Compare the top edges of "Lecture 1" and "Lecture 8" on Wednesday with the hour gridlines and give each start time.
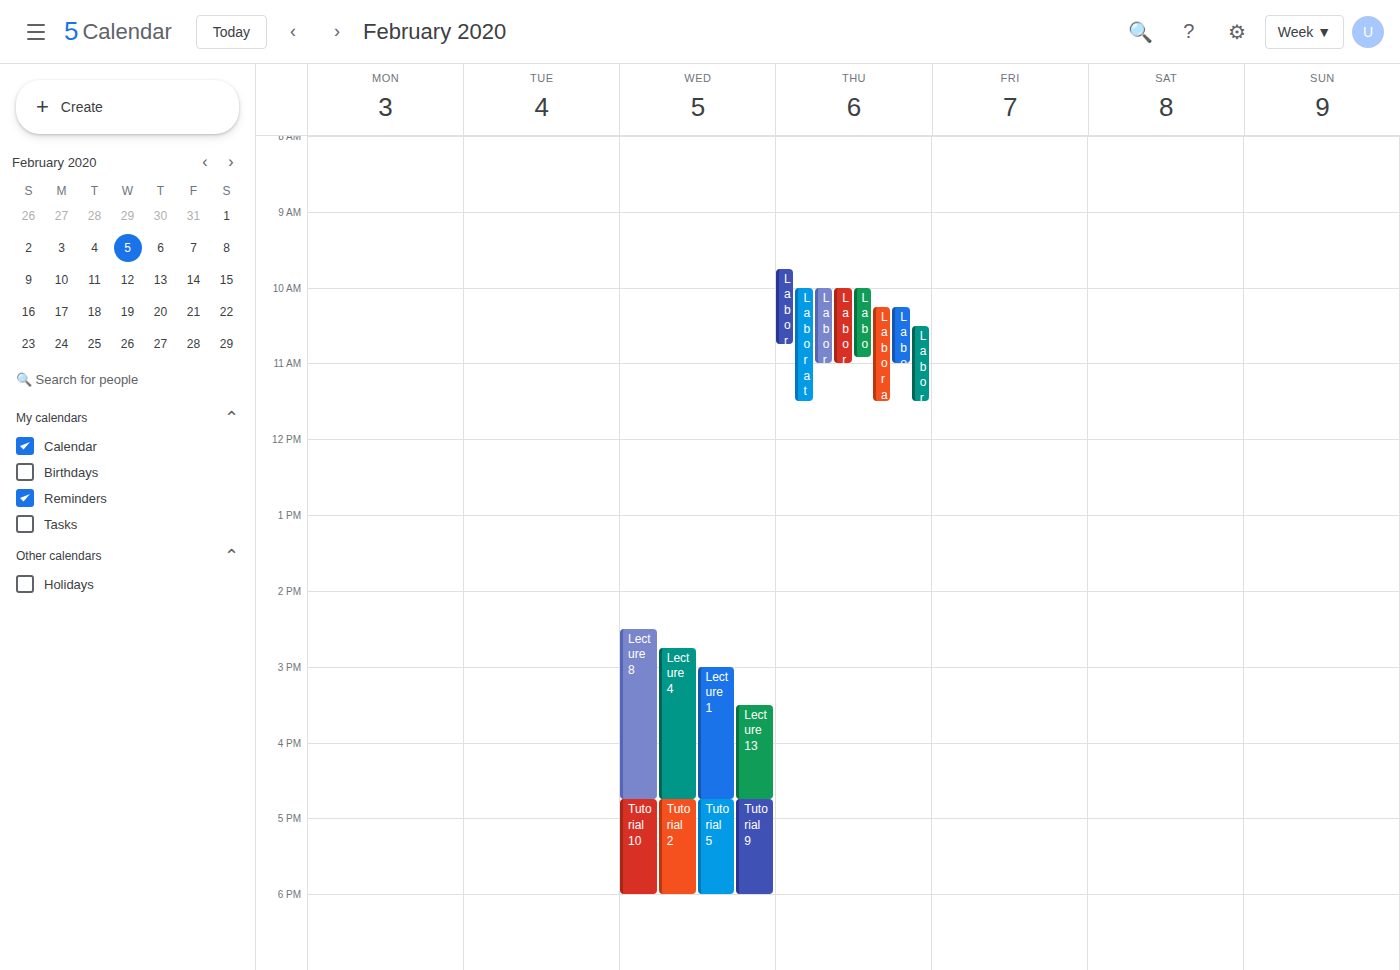
"Lecture 1": 3:00 PM, exactly on the 3 PM line. "Lecture 8": 2:30 PM, halfway between the 2 PM and 3 PM lines.